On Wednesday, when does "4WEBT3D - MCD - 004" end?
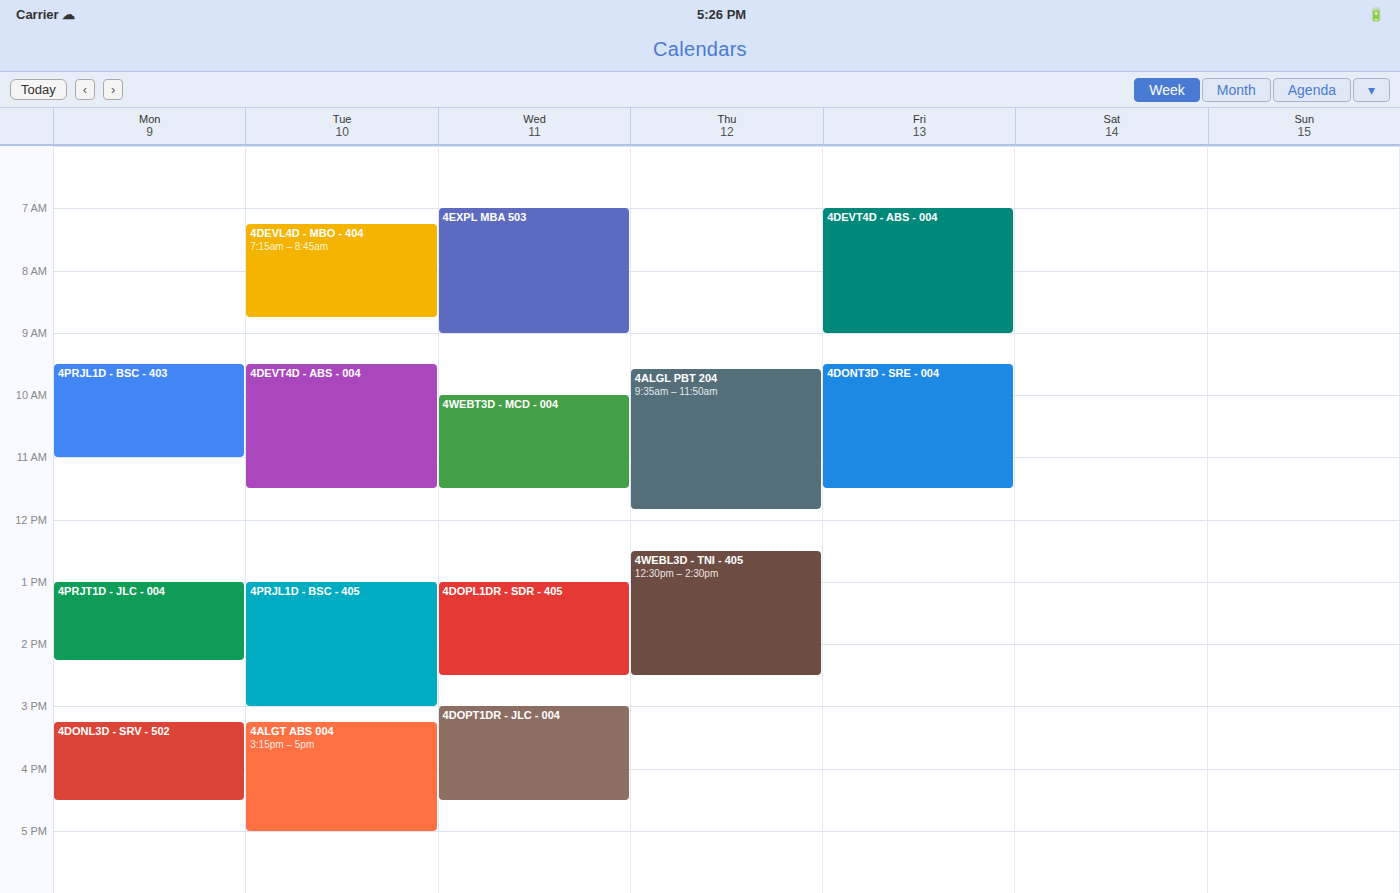
11:30